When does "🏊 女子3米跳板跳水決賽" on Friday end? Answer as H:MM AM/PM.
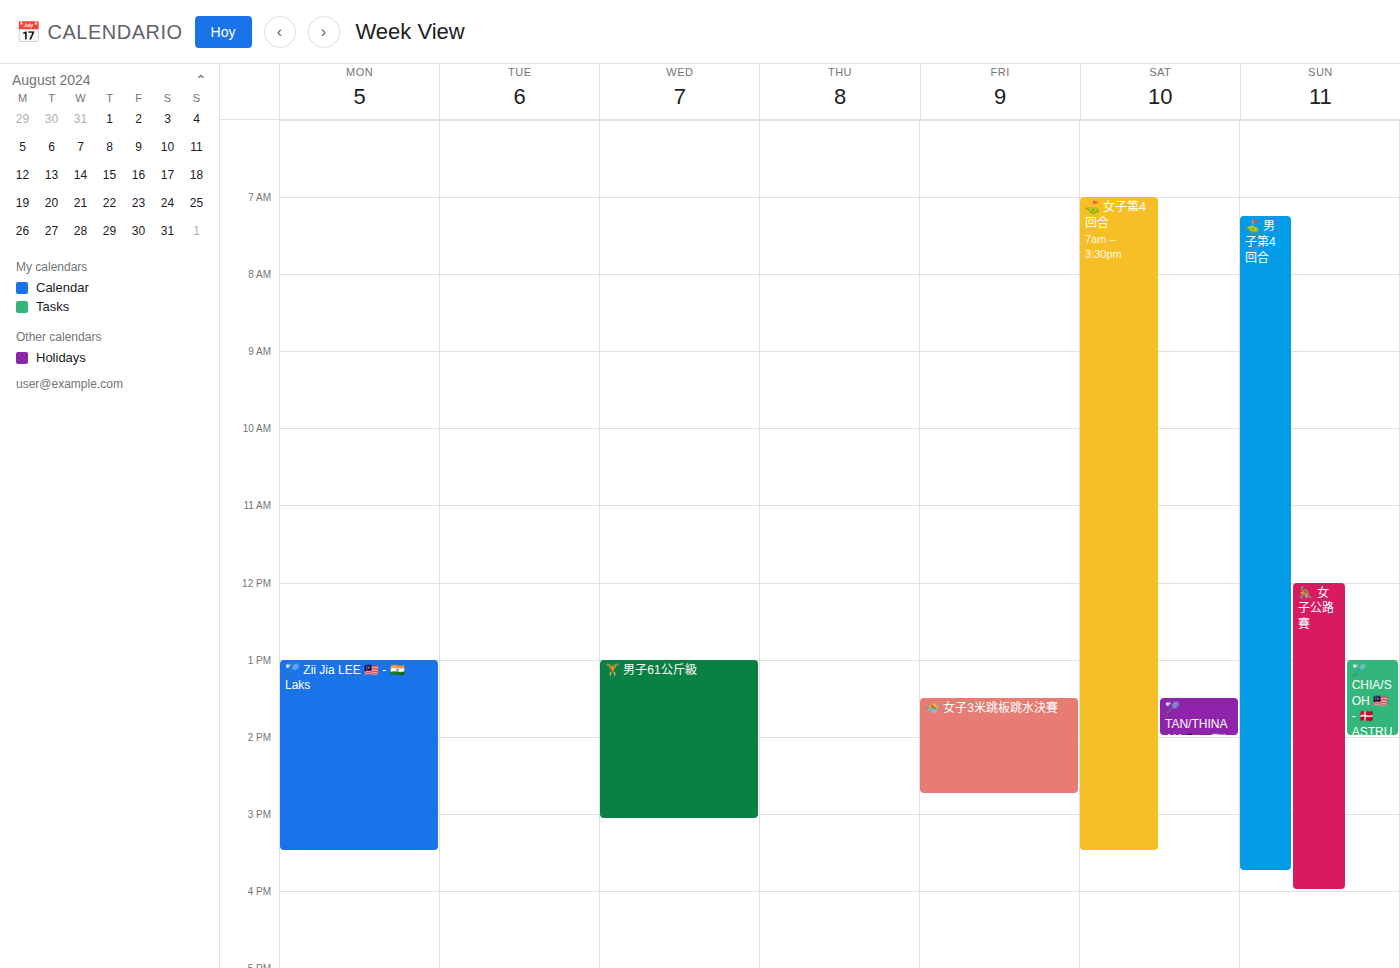
2:45 PM